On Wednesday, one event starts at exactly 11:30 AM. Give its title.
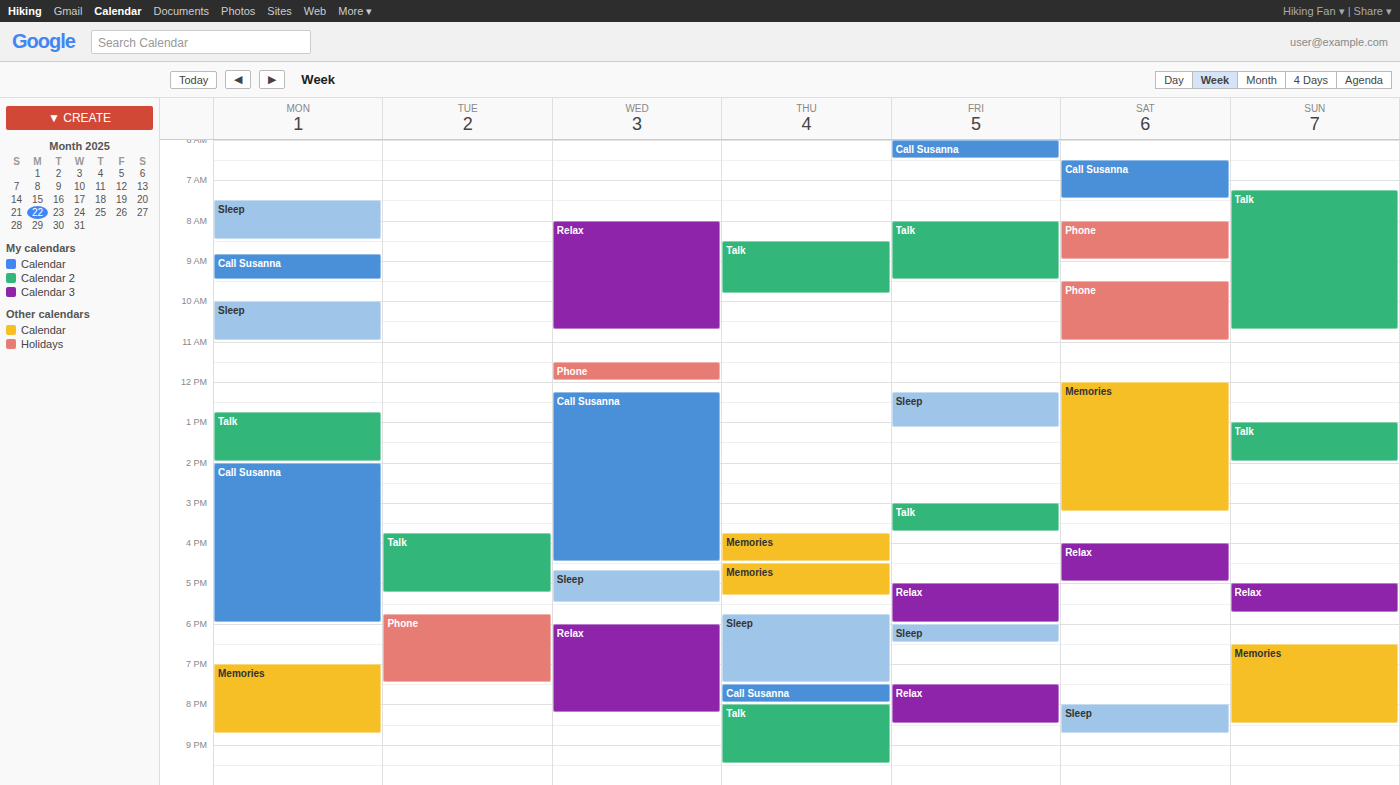
"Phone"